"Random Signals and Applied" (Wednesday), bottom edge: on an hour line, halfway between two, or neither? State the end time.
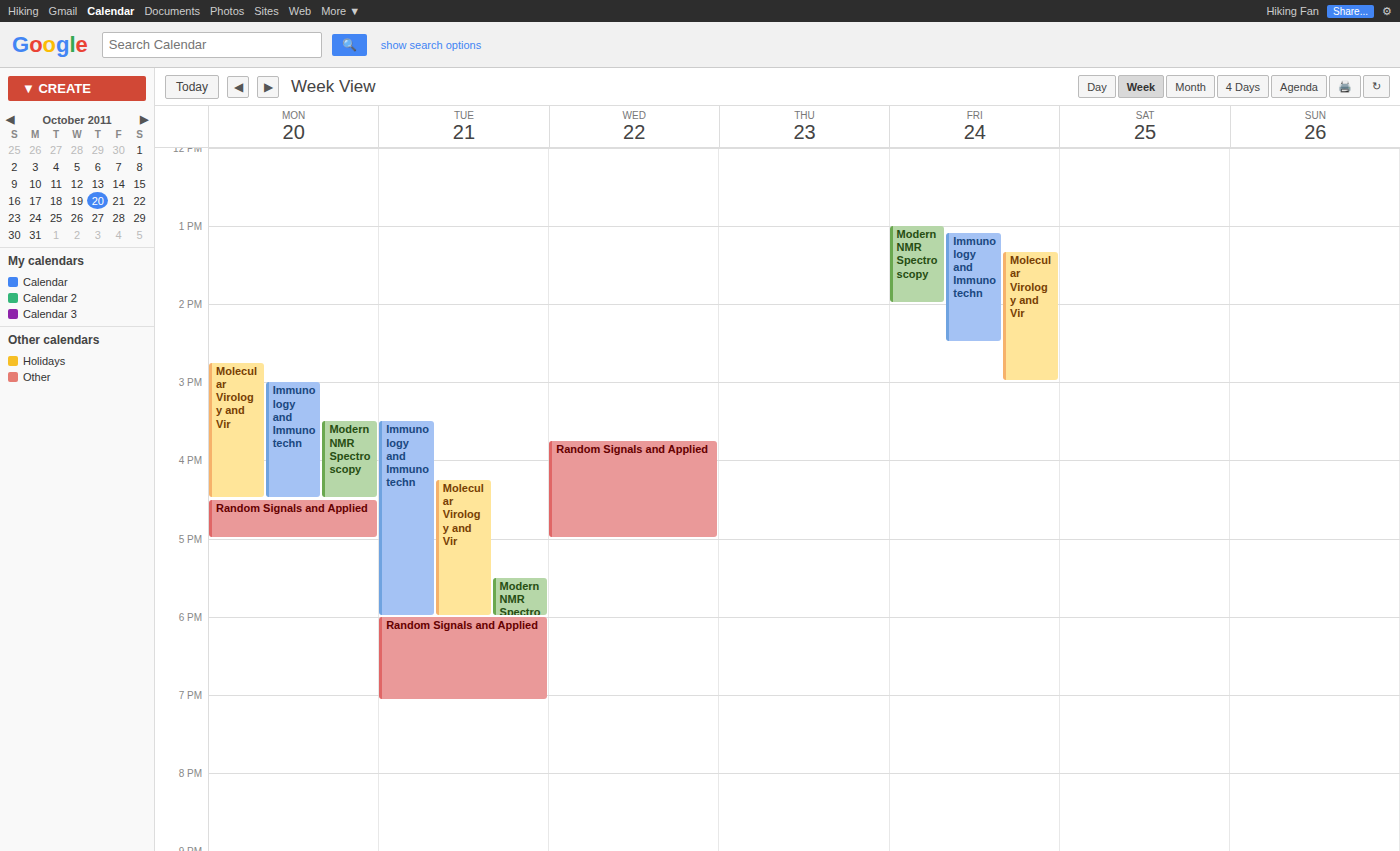
5:00 PM -- exactly on the 5 PM line.